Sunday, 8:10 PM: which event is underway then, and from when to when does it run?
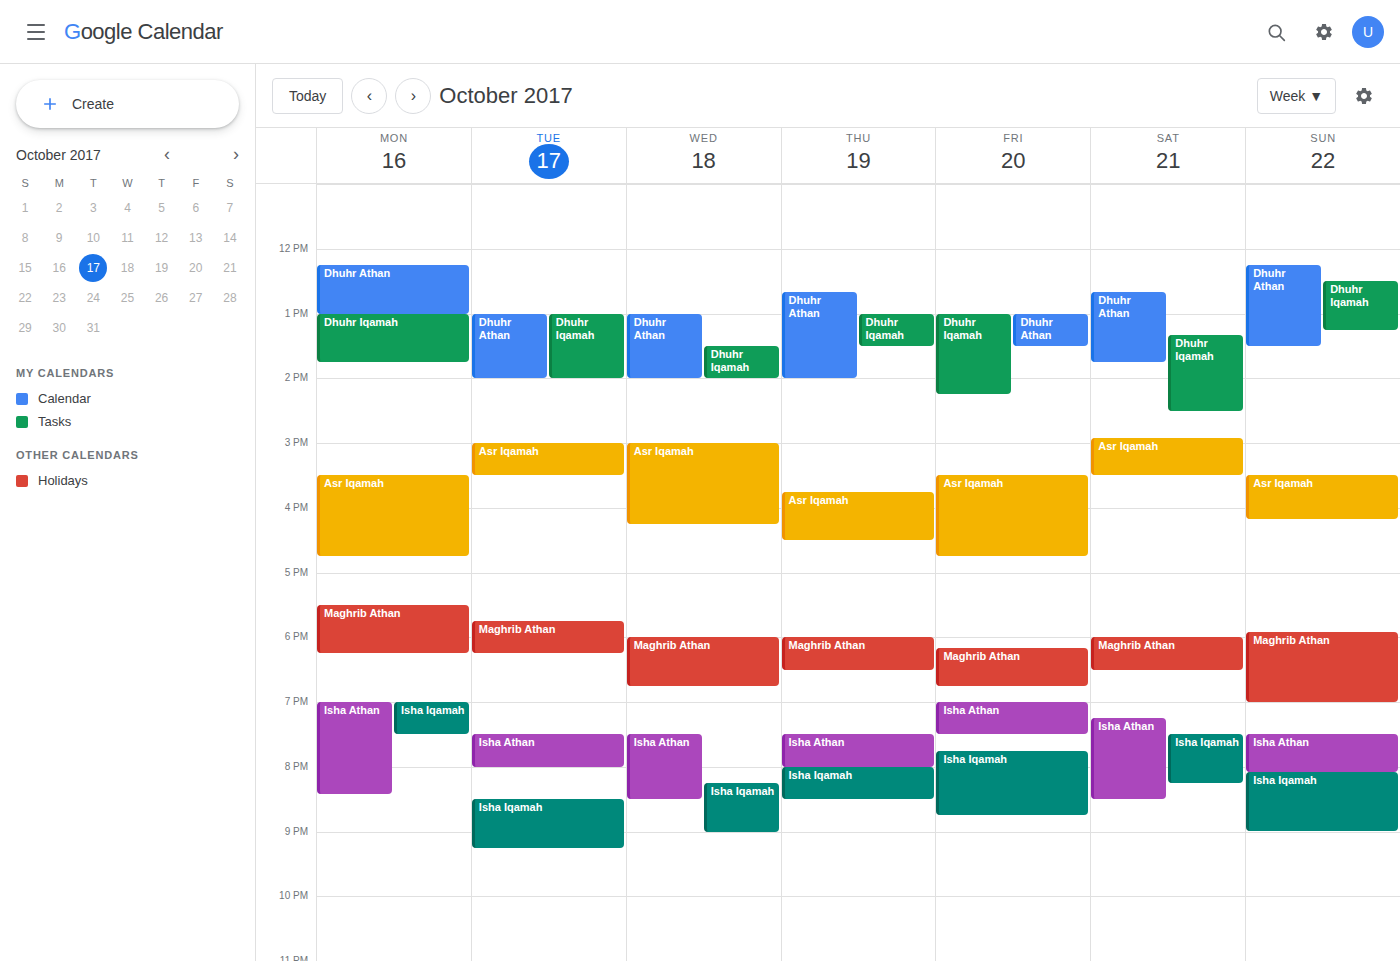
"Isha Iqamah", 8:05 PM to 9:00 PM